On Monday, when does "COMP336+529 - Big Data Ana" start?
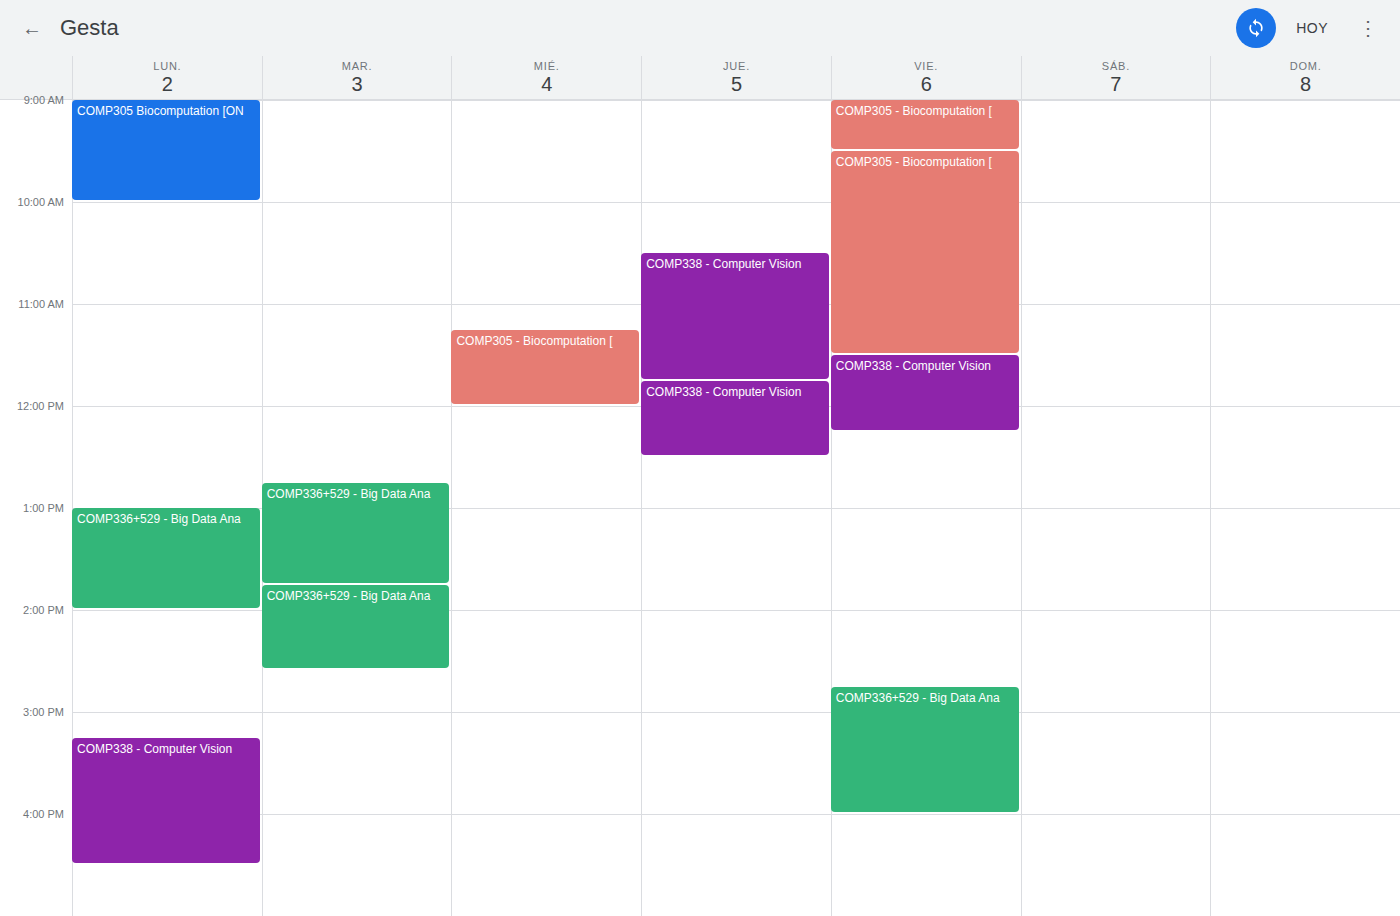
1:00 PM